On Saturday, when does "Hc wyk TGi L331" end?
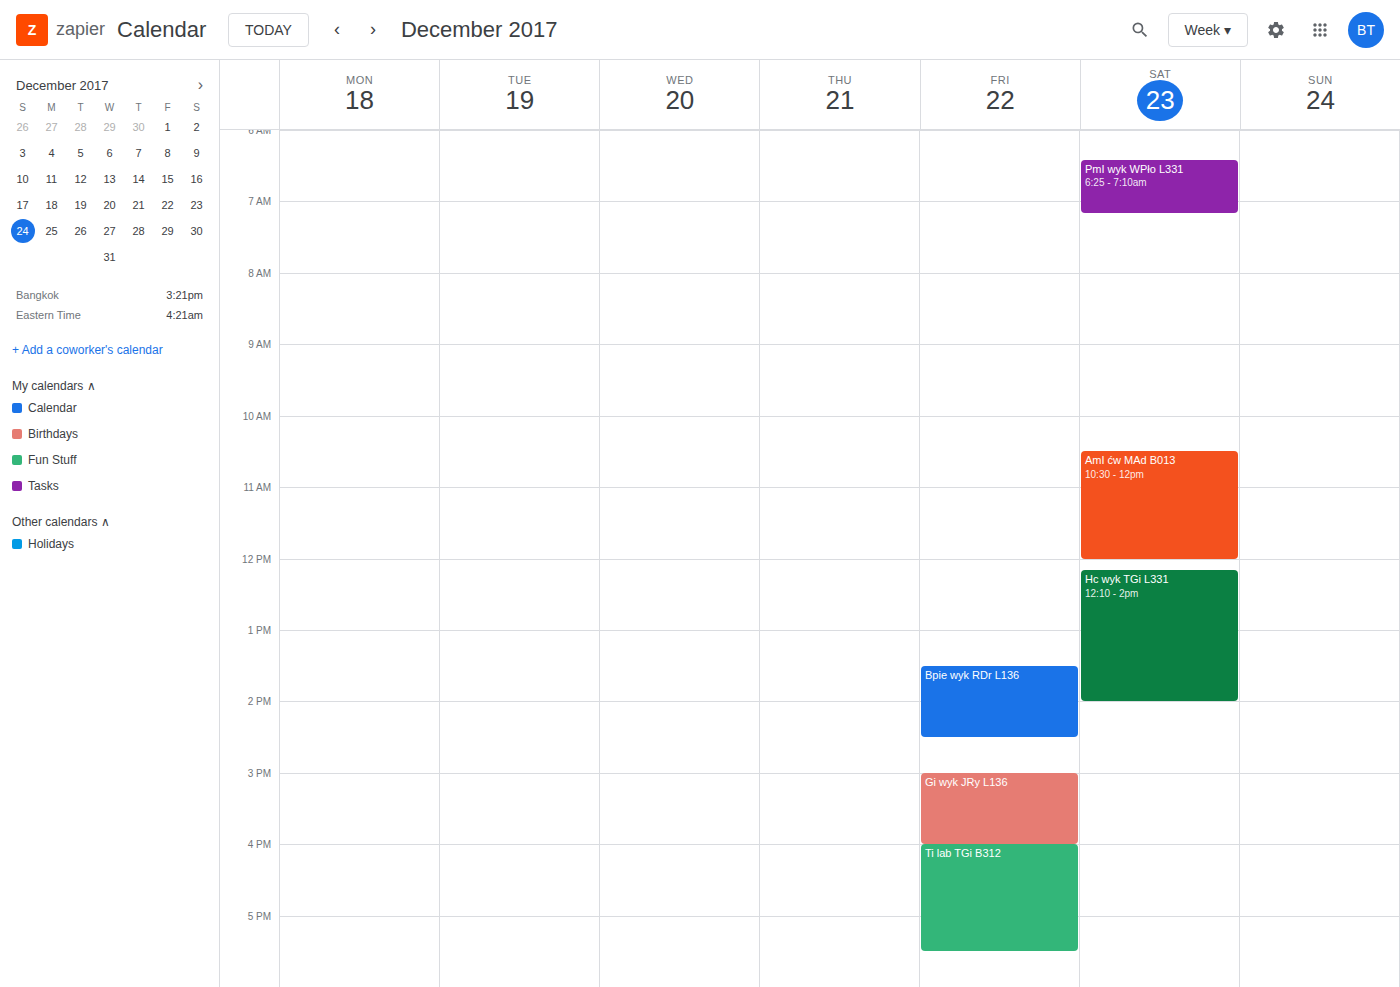
2:00 PM